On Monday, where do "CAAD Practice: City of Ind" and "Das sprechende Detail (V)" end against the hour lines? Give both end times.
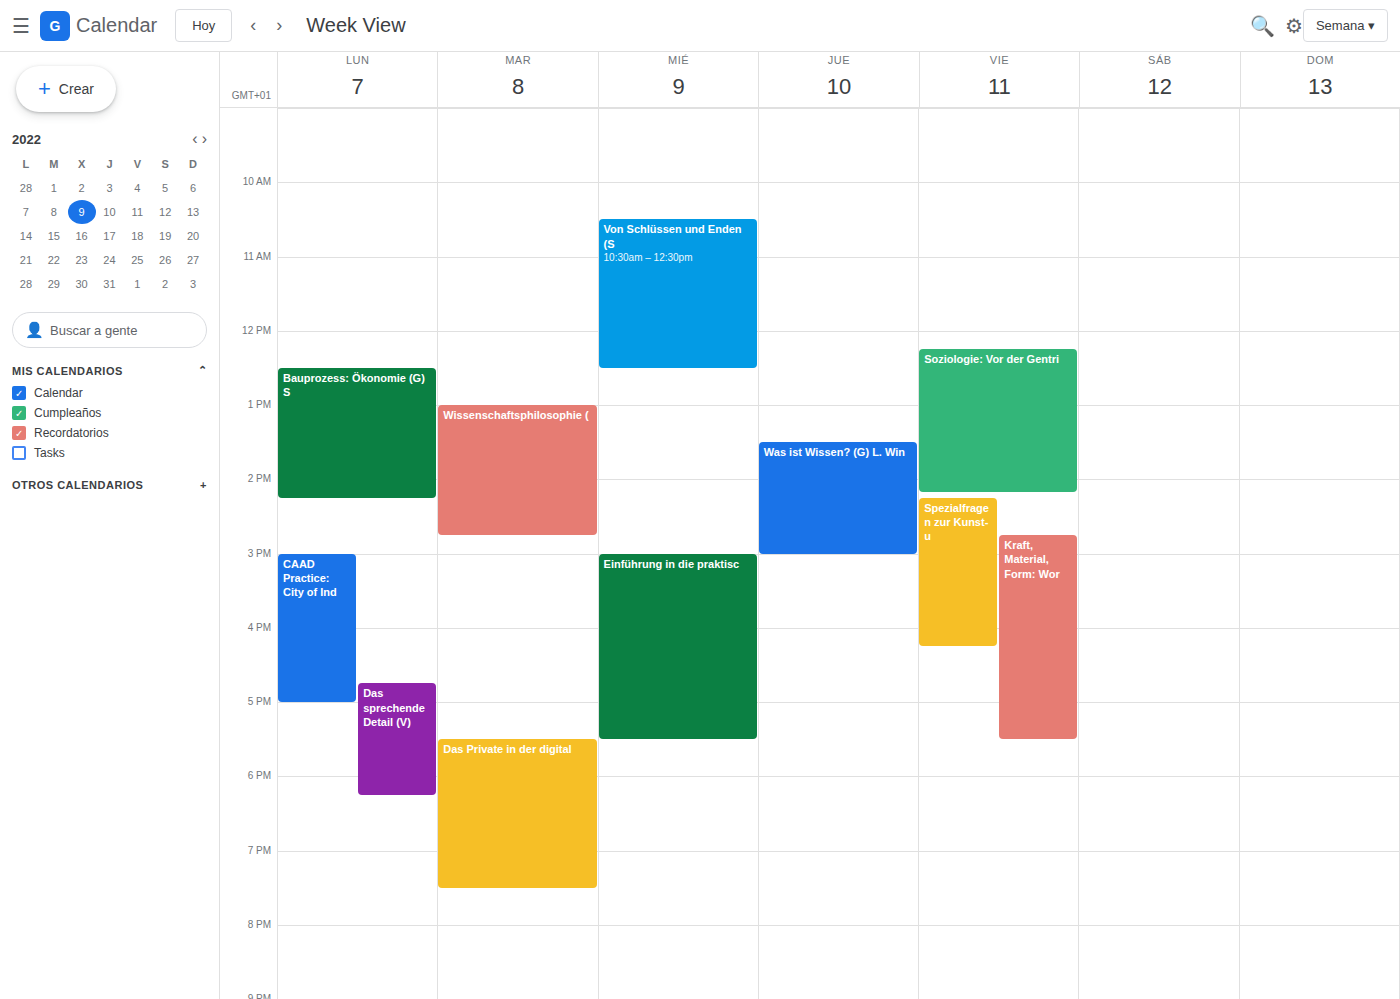
"CAAD Practice: City of Ind": 5:00 PM, exactly on the 5 PM line. "Das sprechende Detail (V)": 6:15 PM, neither: a quarter of the way from the 6 PM line to the 7 PM line.